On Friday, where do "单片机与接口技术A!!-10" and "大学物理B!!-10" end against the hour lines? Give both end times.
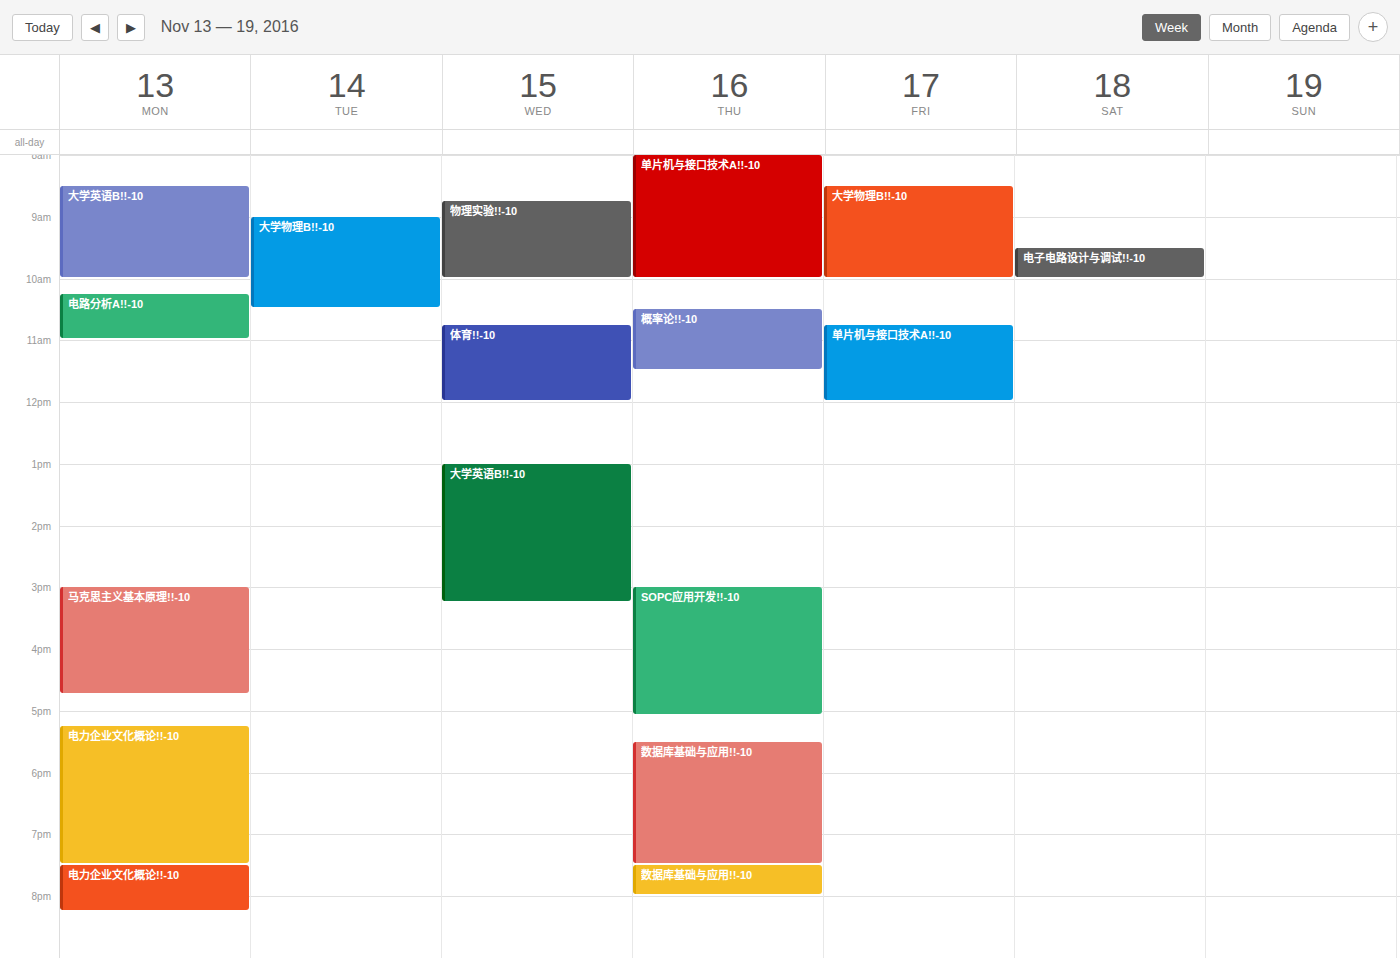
"单片机与接口技术A!!-10": 12:00 PM, exactly on the 12 PM line. "大学物理B!!-10": 10:00 AM, exactly on the 10 AM line.